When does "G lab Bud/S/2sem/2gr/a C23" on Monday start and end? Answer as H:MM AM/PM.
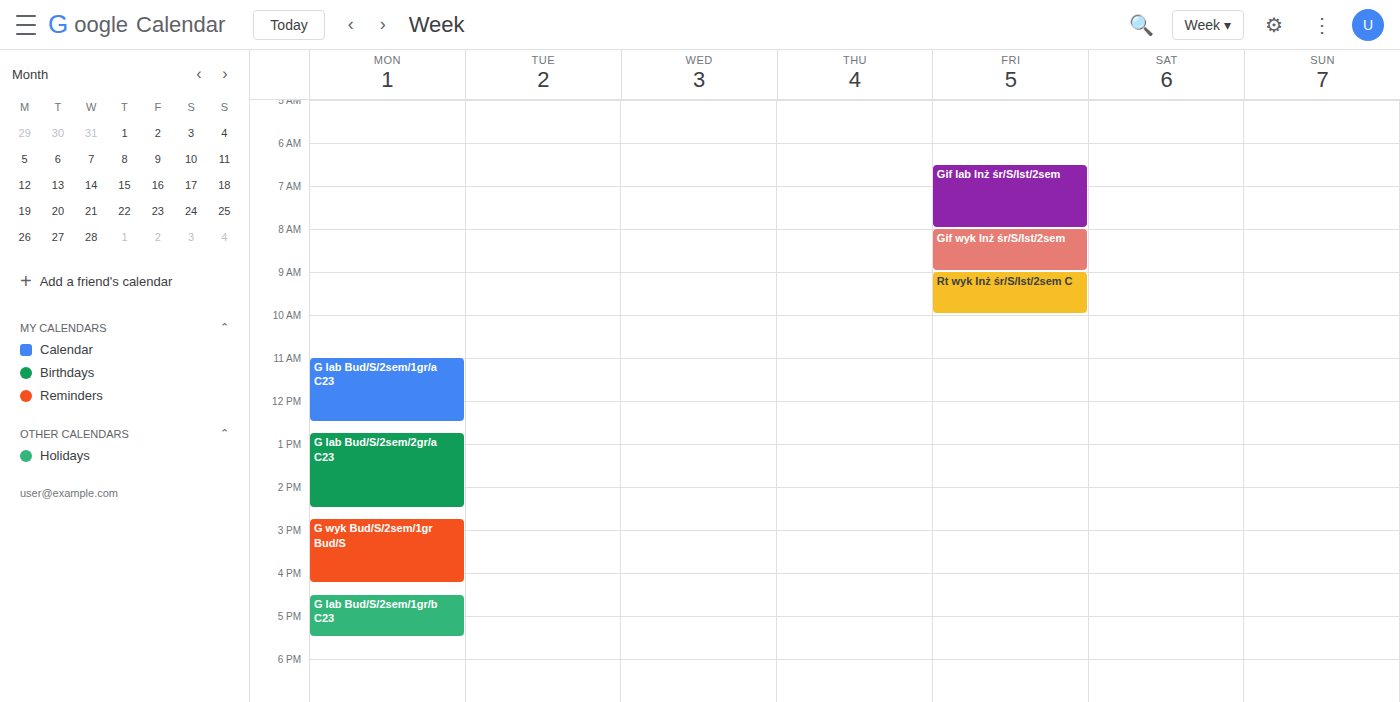
12:45 PM to 2:30 PM